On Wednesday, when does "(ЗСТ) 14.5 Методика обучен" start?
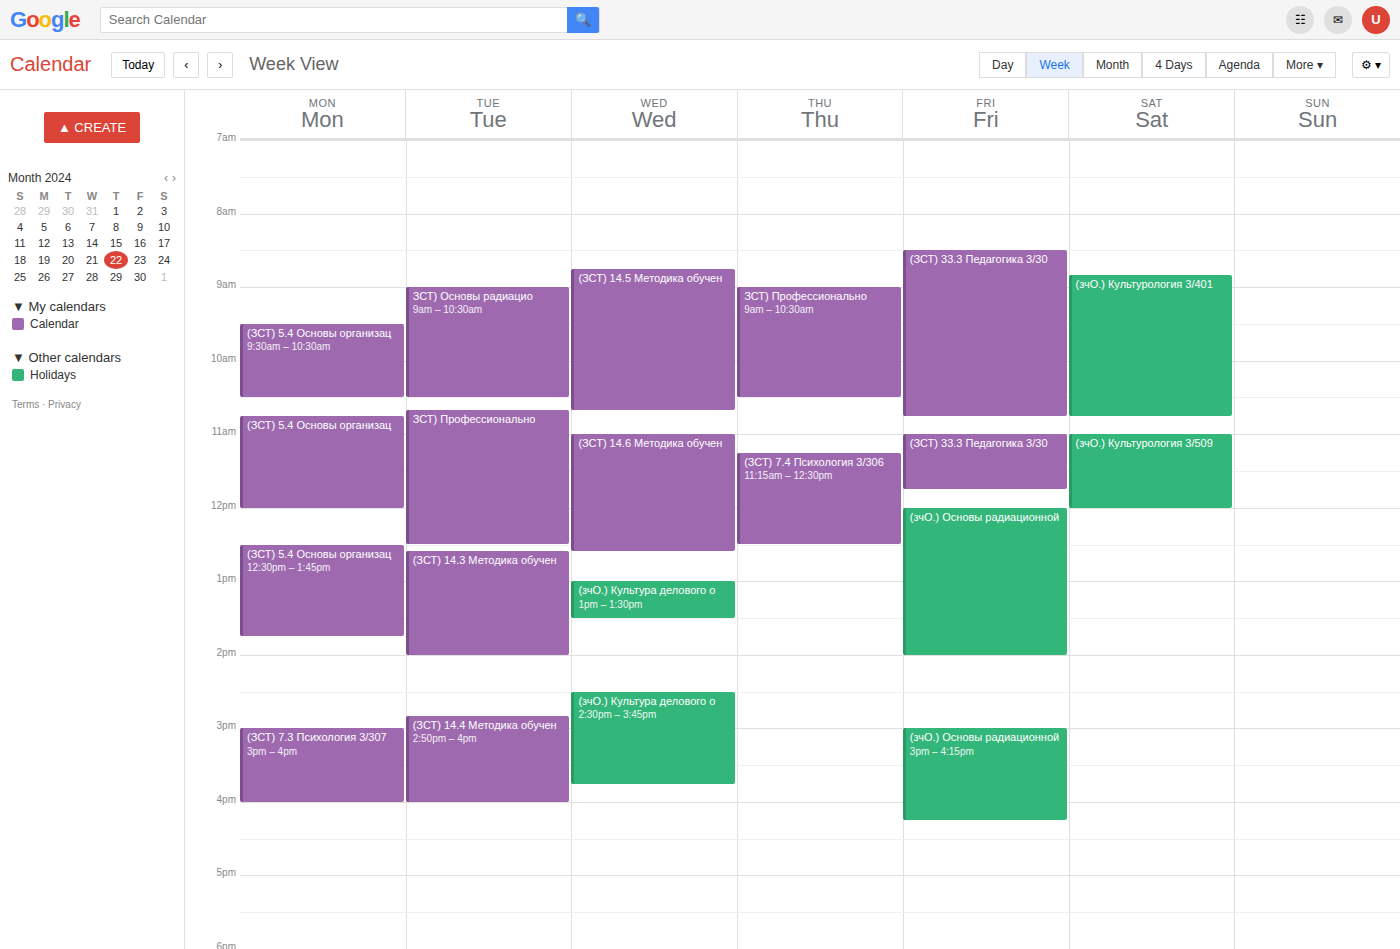
8:45 AM